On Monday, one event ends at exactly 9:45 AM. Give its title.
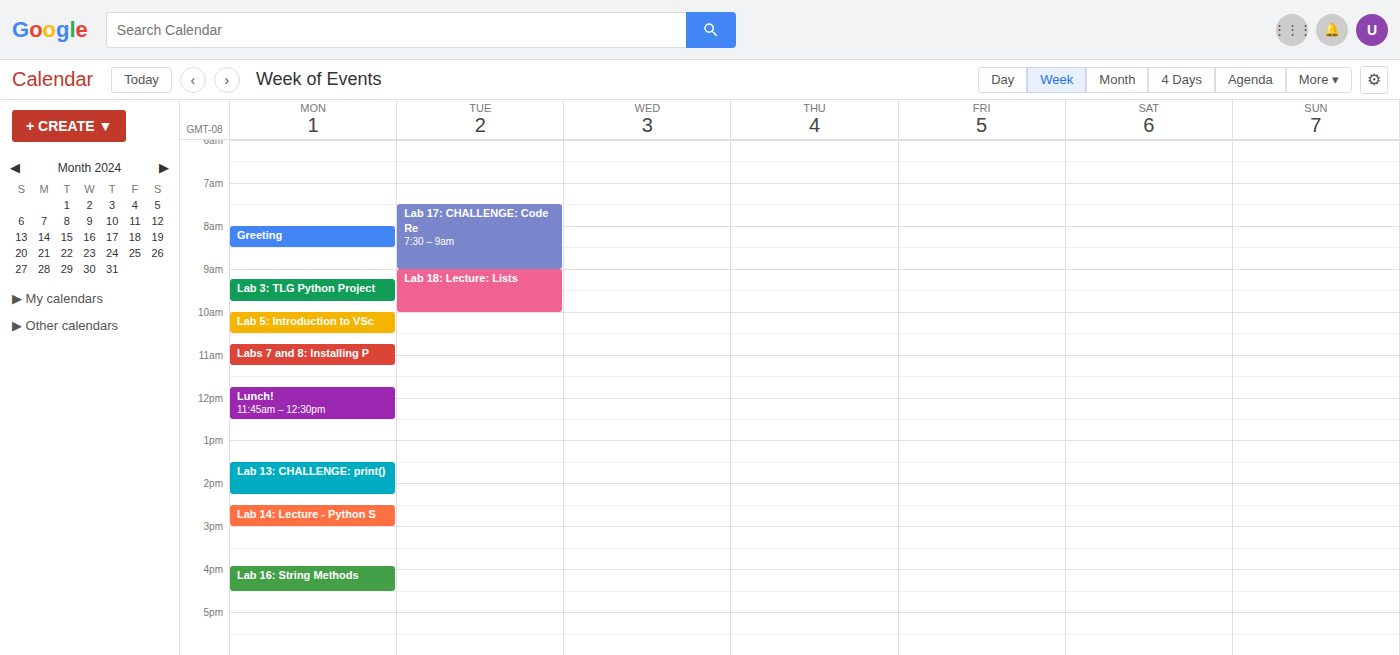
"Lab 3: TLG Python Project"